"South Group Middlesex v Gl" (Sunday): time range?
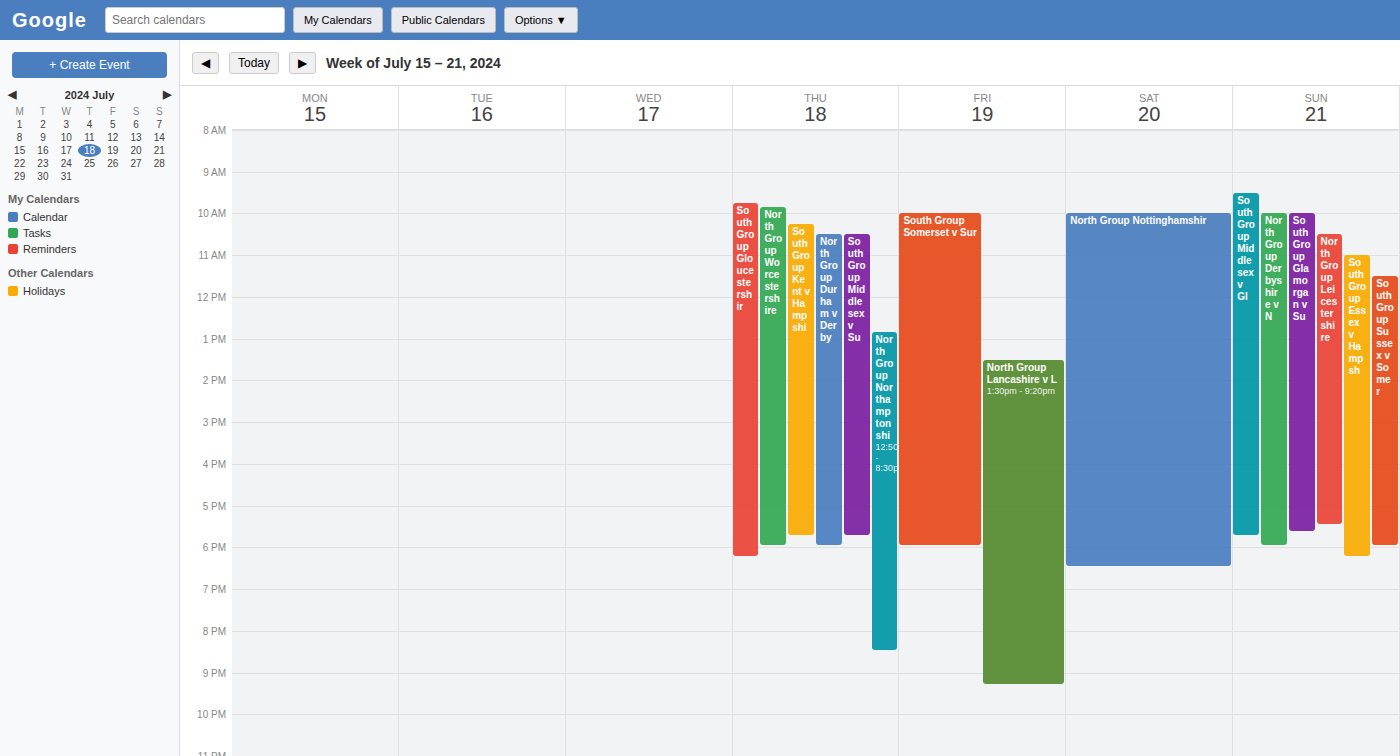
9:30 AM to 5:45 PM